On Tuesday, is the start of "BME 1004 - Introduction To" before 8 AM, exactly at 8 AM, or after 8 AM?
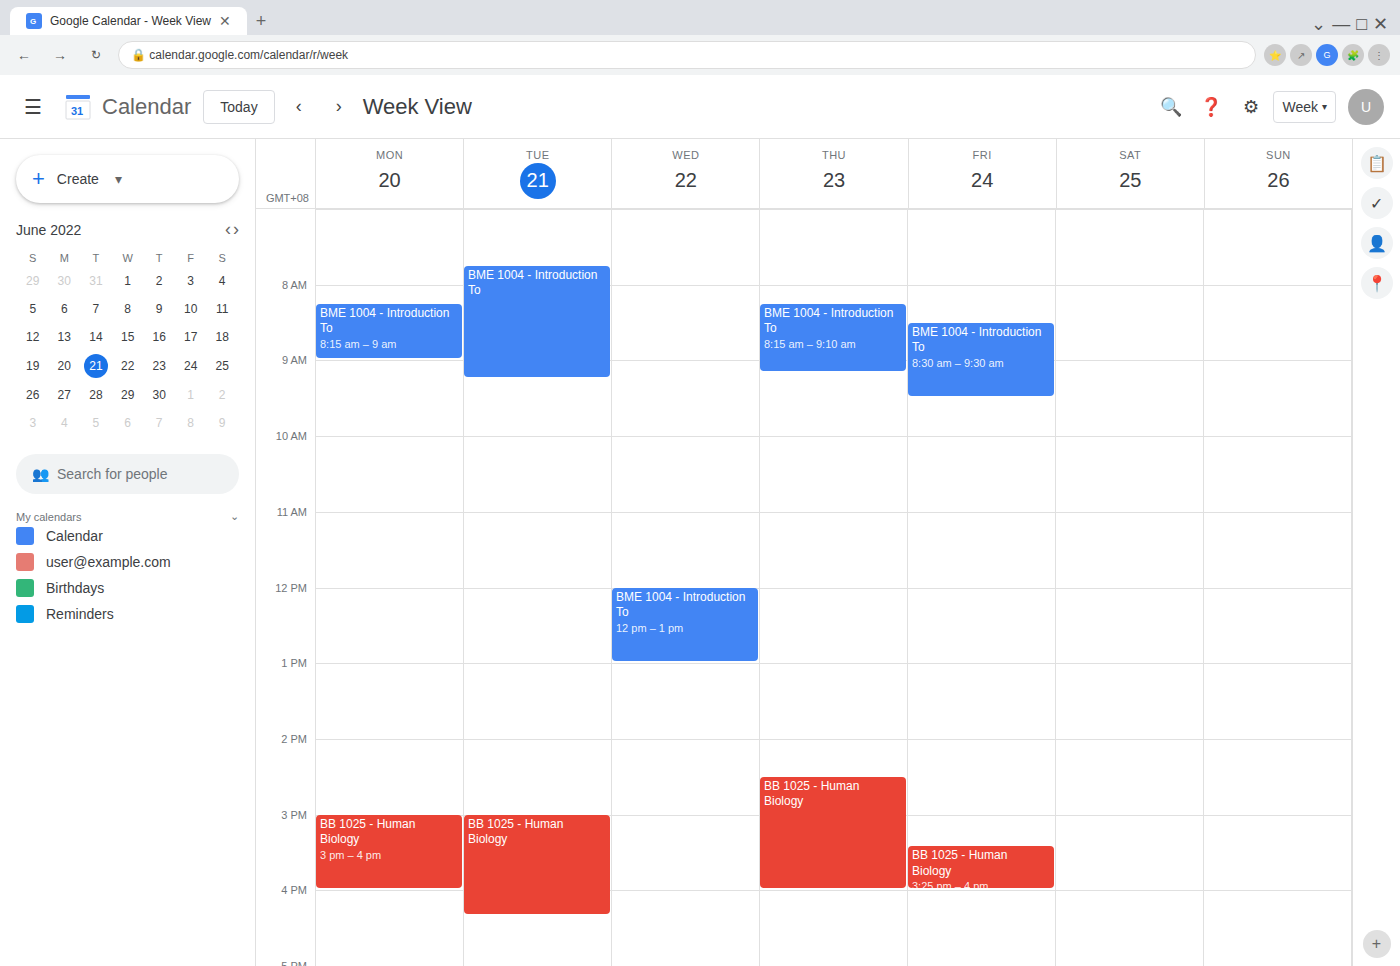
7:45 AM -- before 8 AM, 15 minutes above the 8 AM line.